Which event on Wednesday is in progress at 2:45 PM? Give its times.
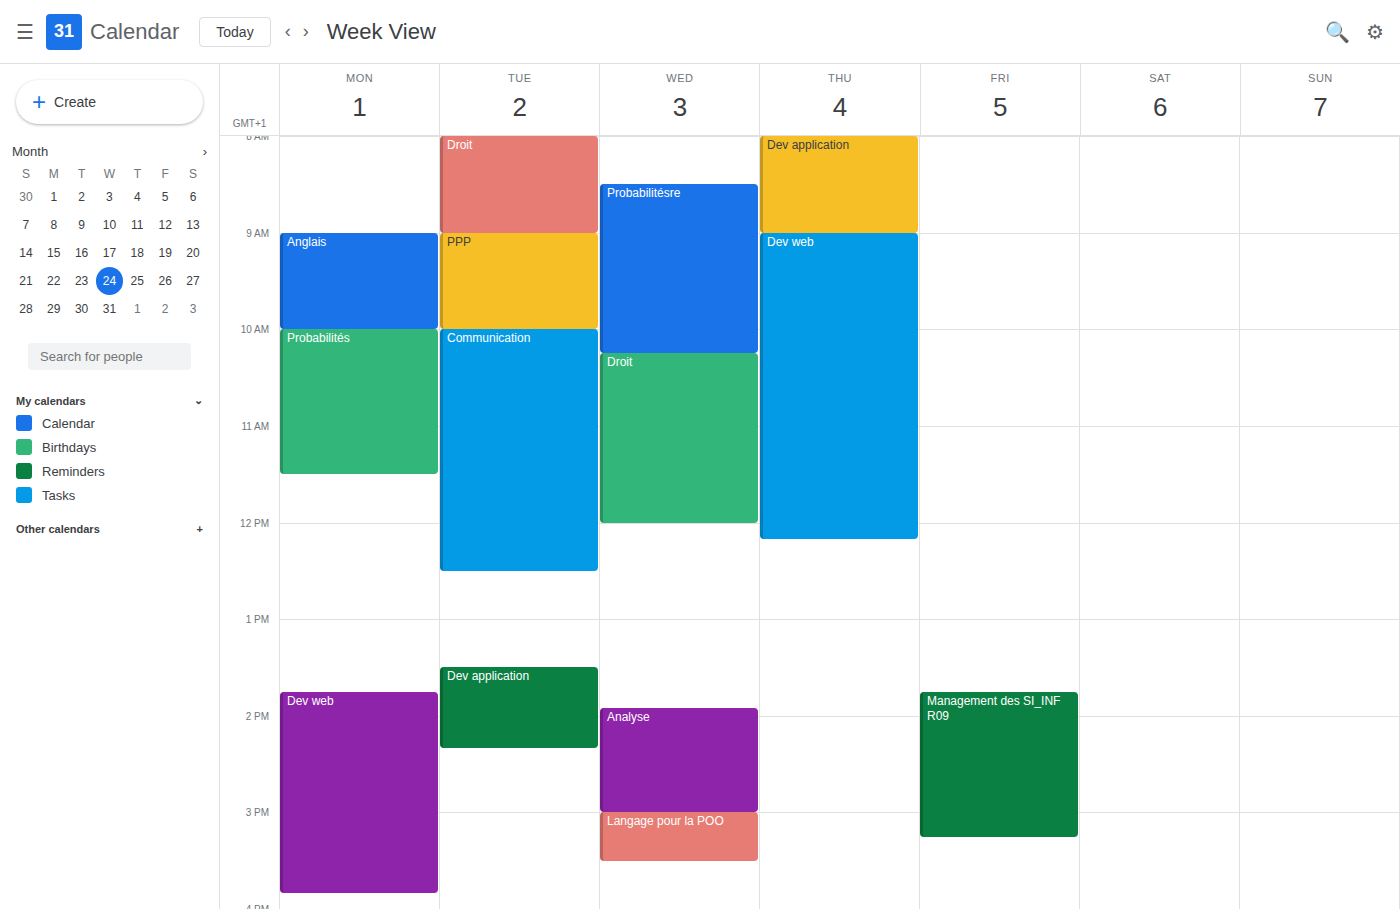
"Analyse", 1:55 PM to 3:00 PM